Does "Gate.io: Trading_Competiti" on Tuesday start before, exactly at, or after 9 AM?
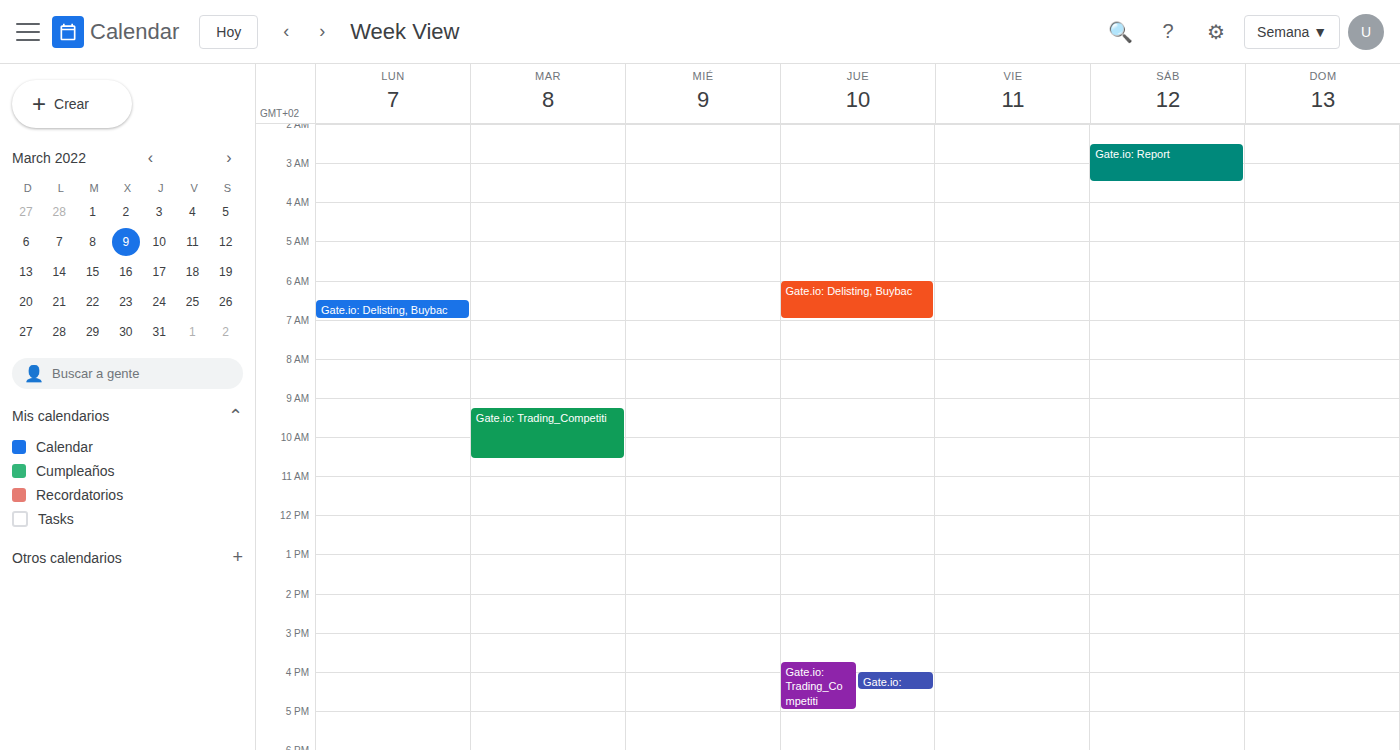
9:15 AM -- after 9 AM, 15 minutes below the 9 AM line.